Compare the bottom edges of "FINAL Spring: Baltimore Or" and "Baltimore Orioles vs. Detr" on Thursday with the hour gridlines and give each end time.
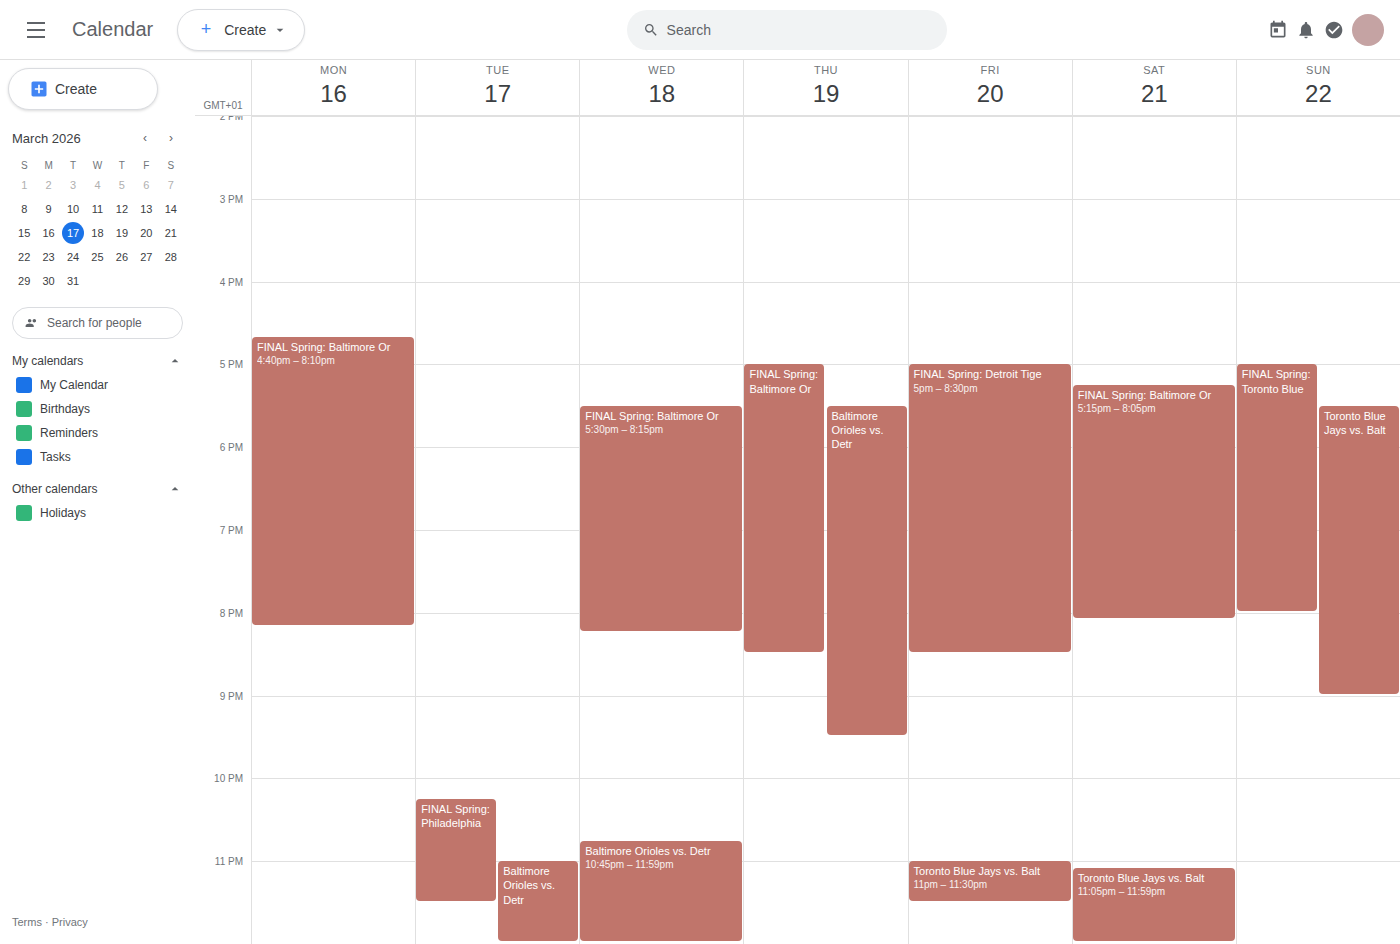
"FINAL Spring: Baltimore Or": 8:30 PM, halfway between the 8 PM and 9 PM lines. "Baltimore Orioles vs. Detr": 9:30 PM, halfway between the 9 PM and 10 PM lines.